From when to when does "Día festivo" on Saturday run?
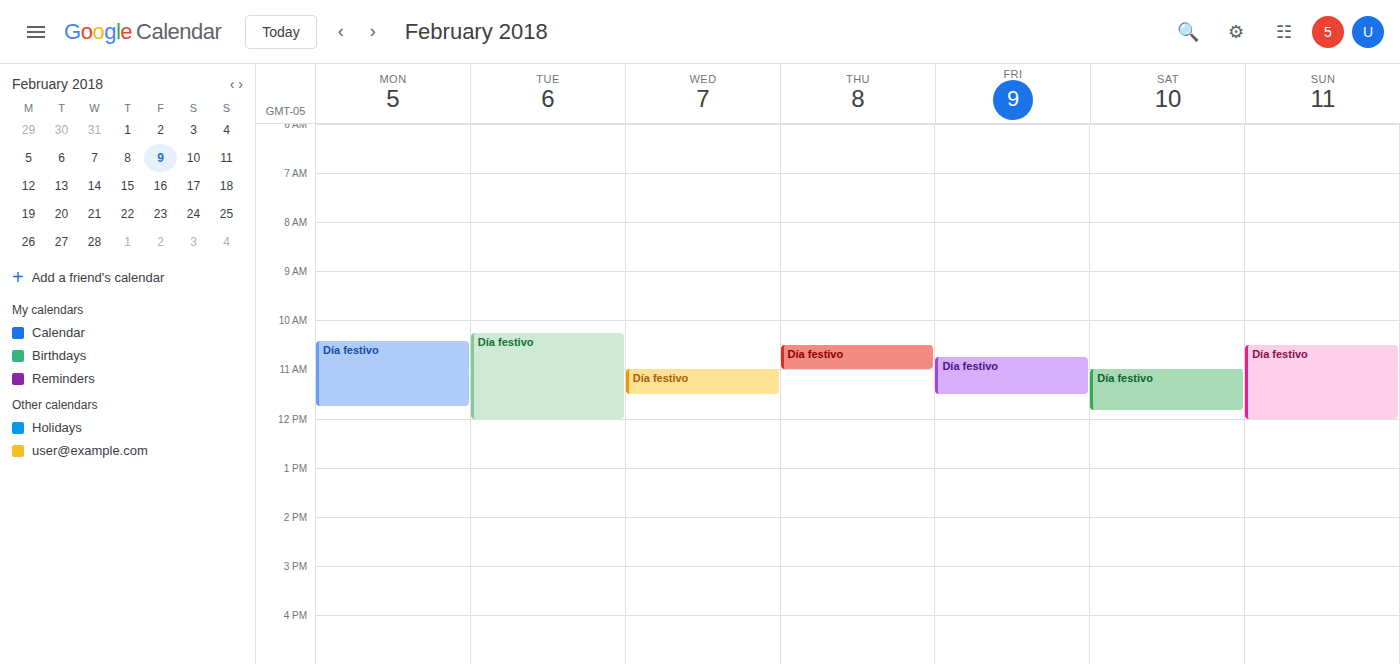
11:00 AM to 11:50 AM